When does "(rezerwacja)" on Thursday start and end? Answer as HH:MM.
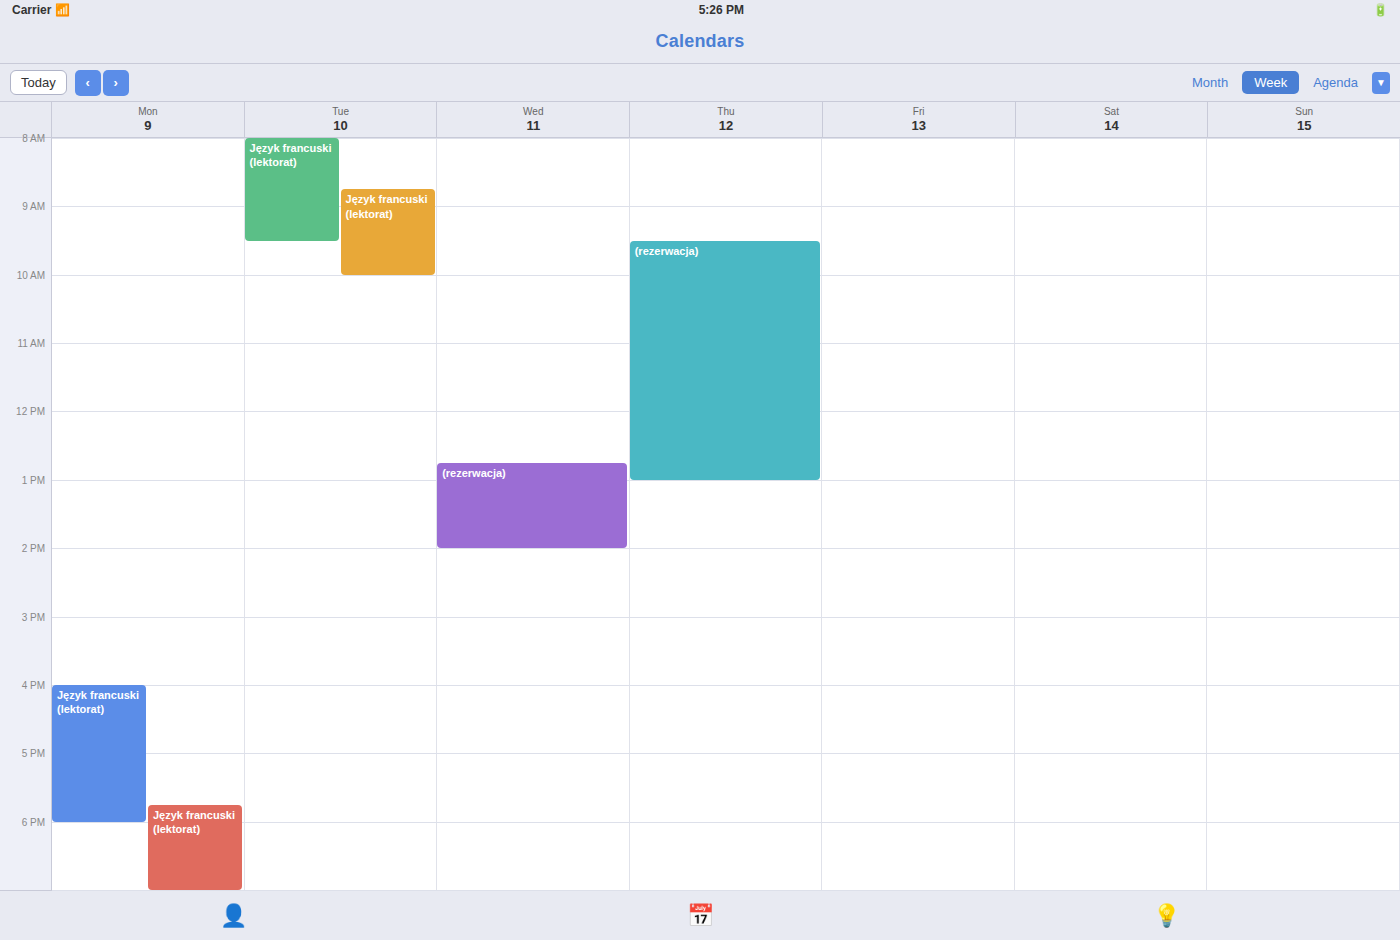
09:30 to 13:00